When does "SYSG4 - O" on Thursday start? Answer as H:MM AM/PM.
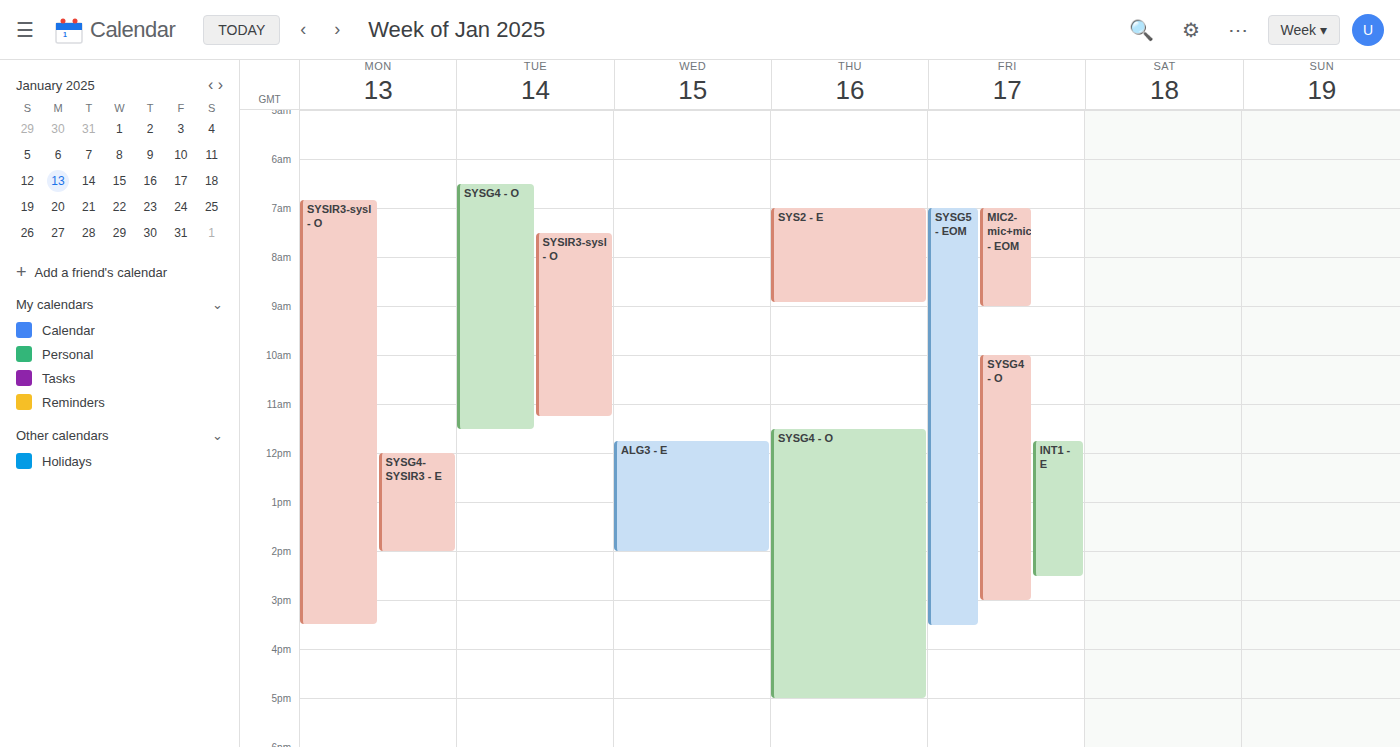
11:30 AM